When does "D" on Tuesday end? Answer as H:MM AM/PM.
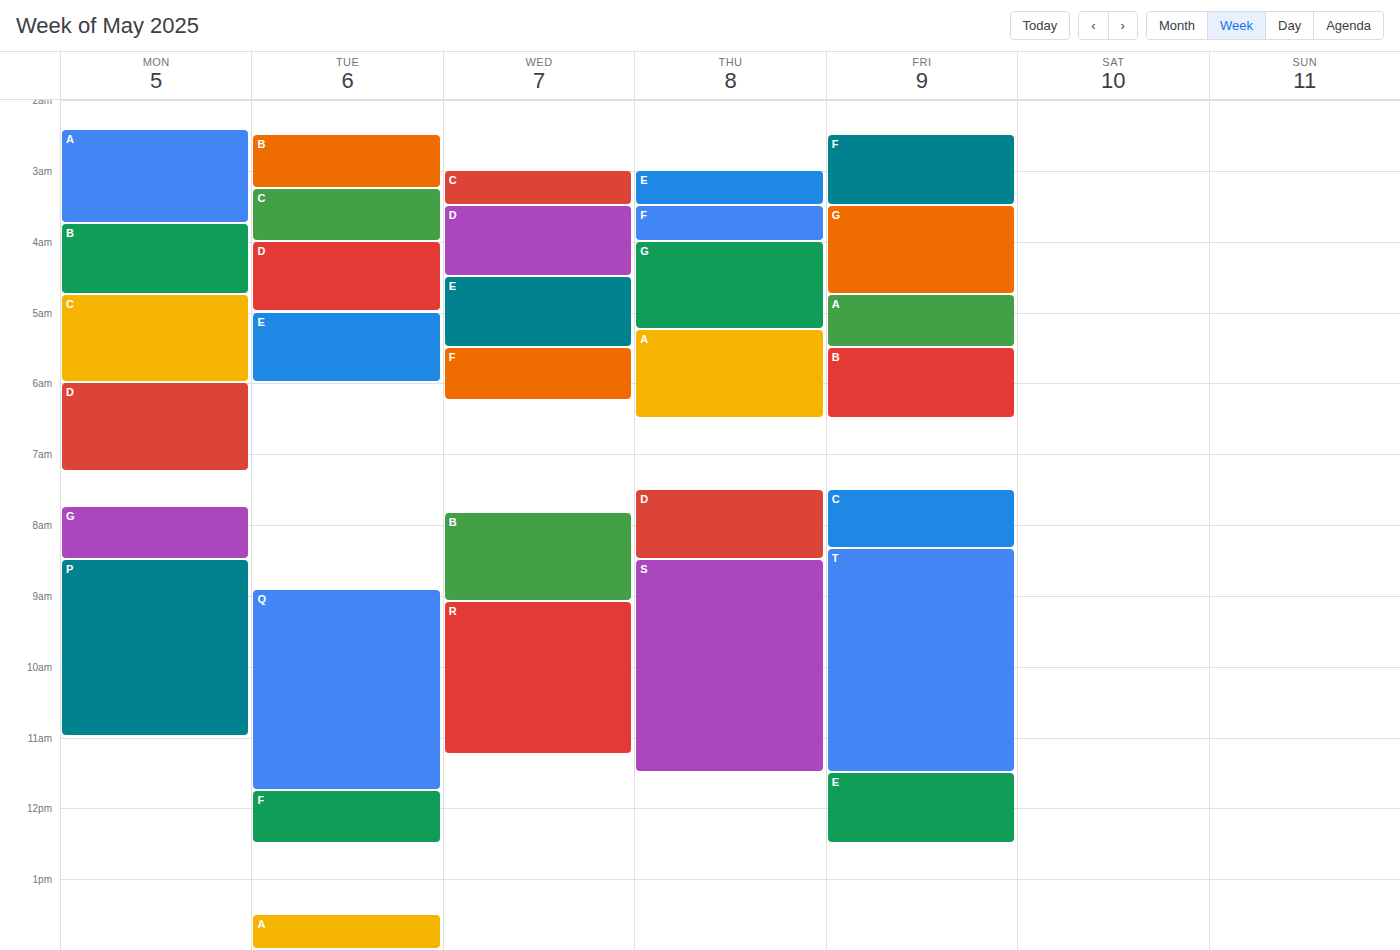
5:00 AM